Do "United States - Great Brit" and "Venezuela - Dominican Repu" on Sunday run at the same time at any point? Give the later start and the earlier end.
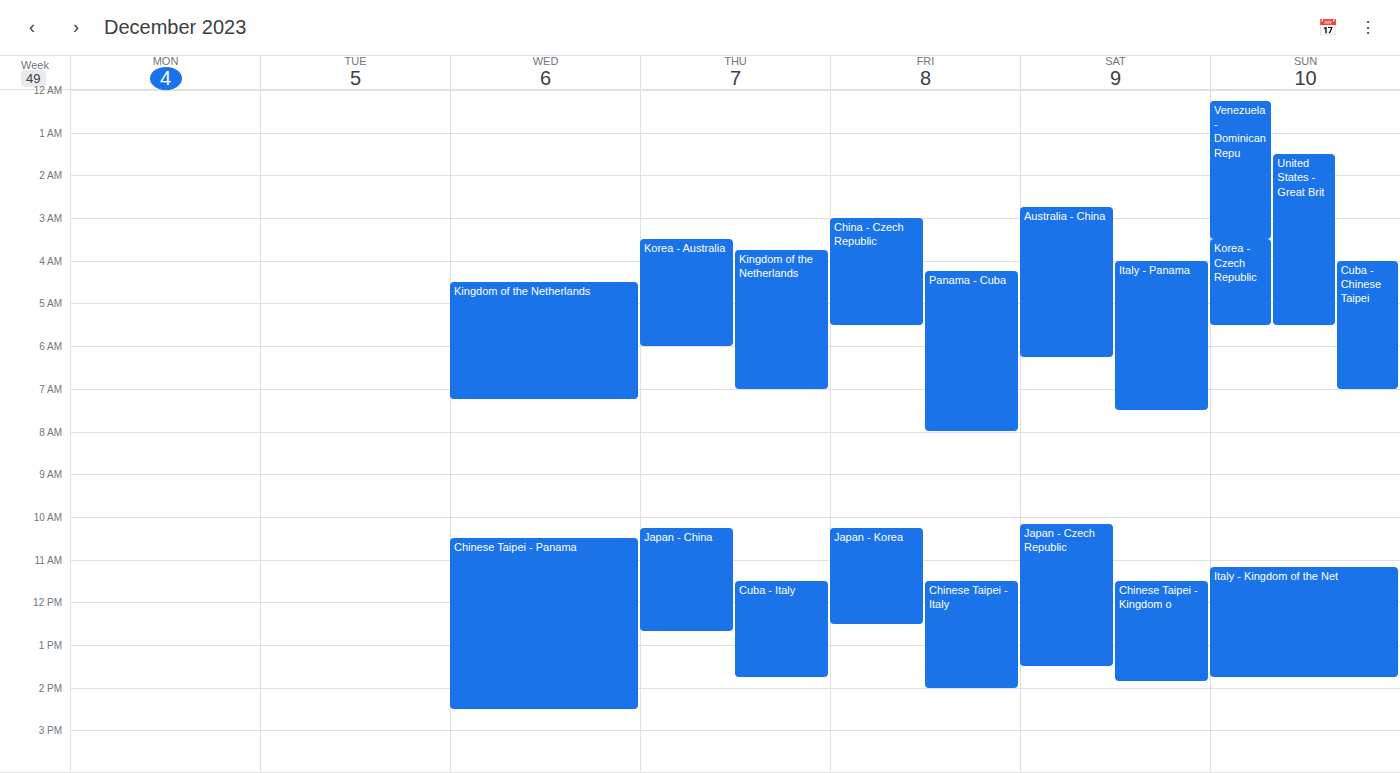
"United States - Great Brit" starts at 1:30 AM, before "Venezuela - Dominican Repu" ends at 3:30 AM -- they overlap.